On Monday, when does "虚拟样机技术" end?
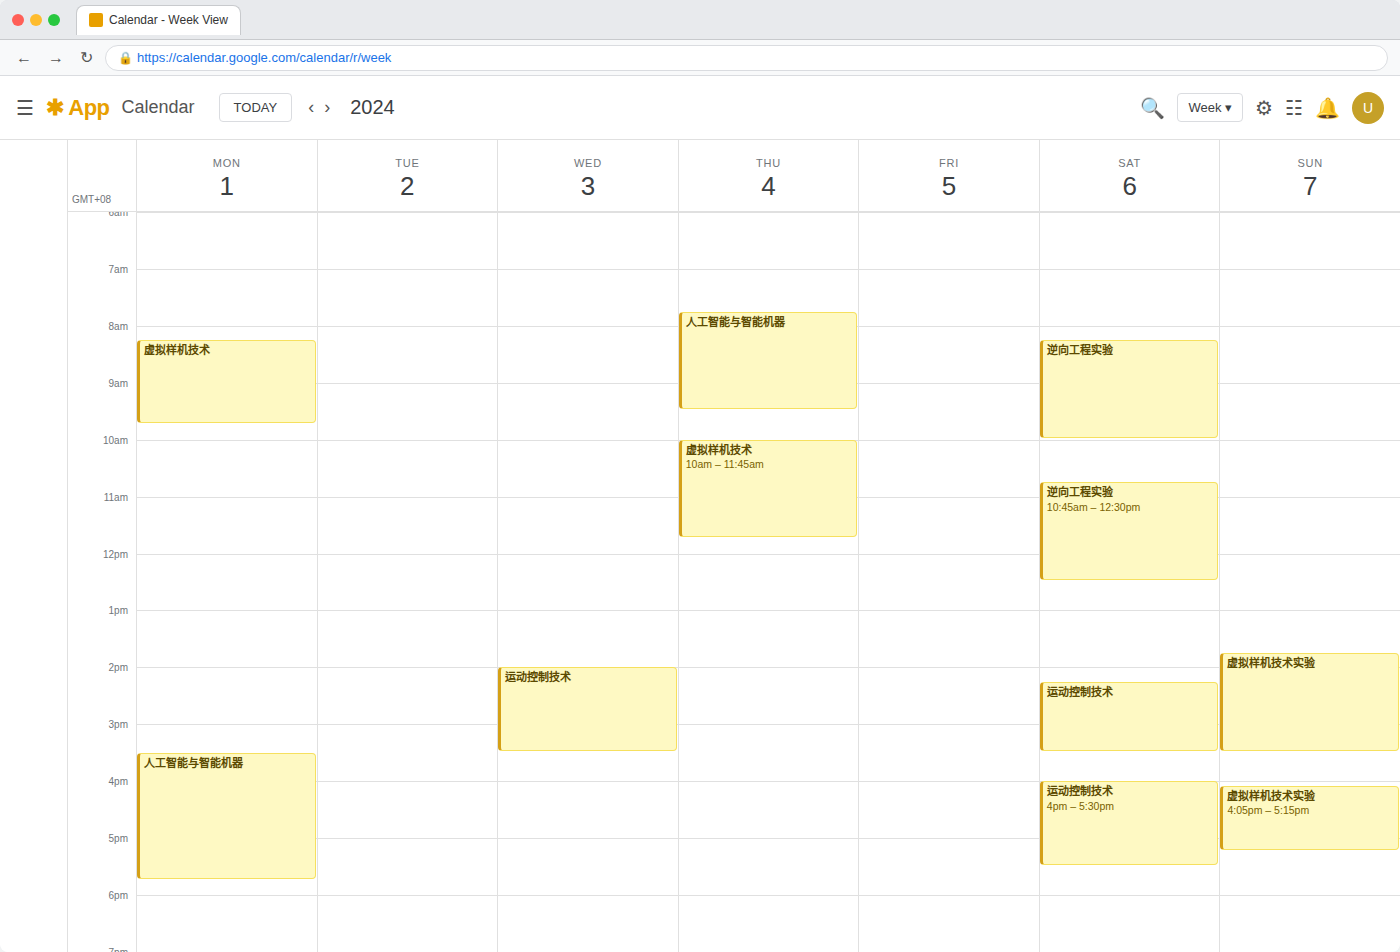
9:45 AM